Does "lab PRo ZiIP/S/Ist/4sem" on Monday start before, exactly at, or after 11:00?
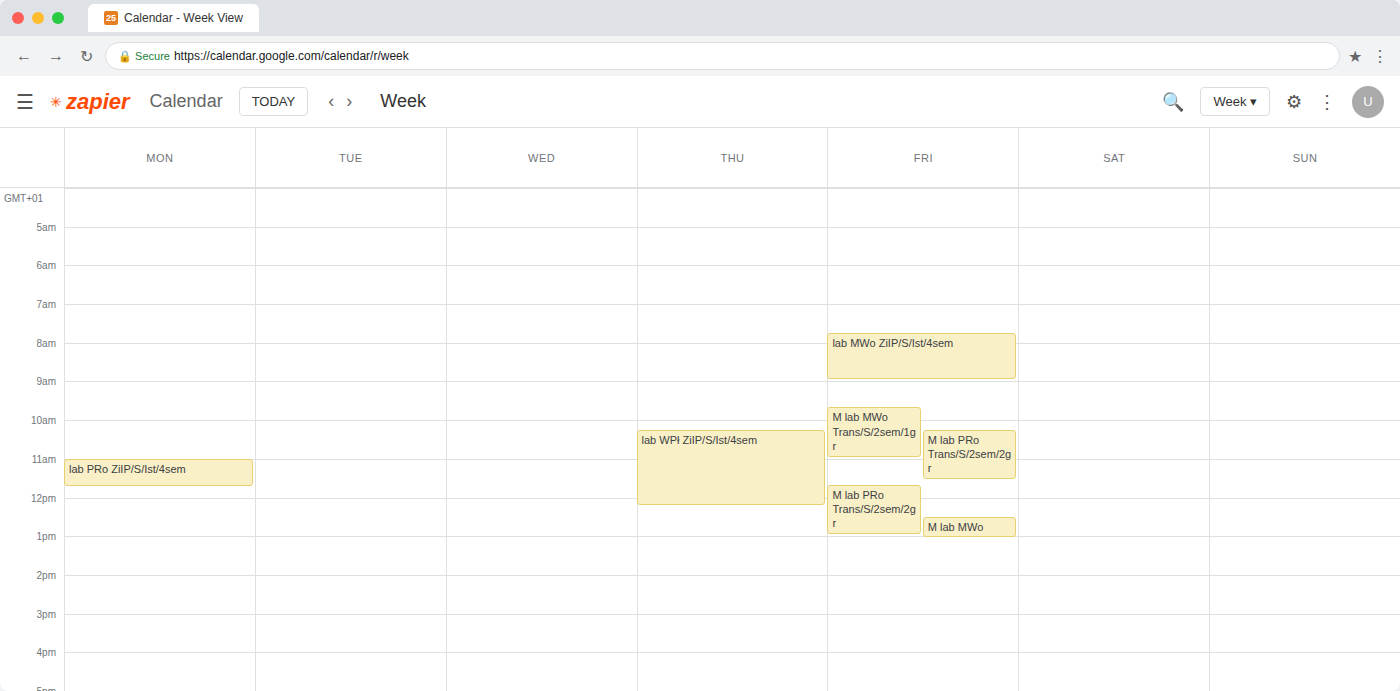
11:00 -- exactly at 11:00, on the 11:00 line.